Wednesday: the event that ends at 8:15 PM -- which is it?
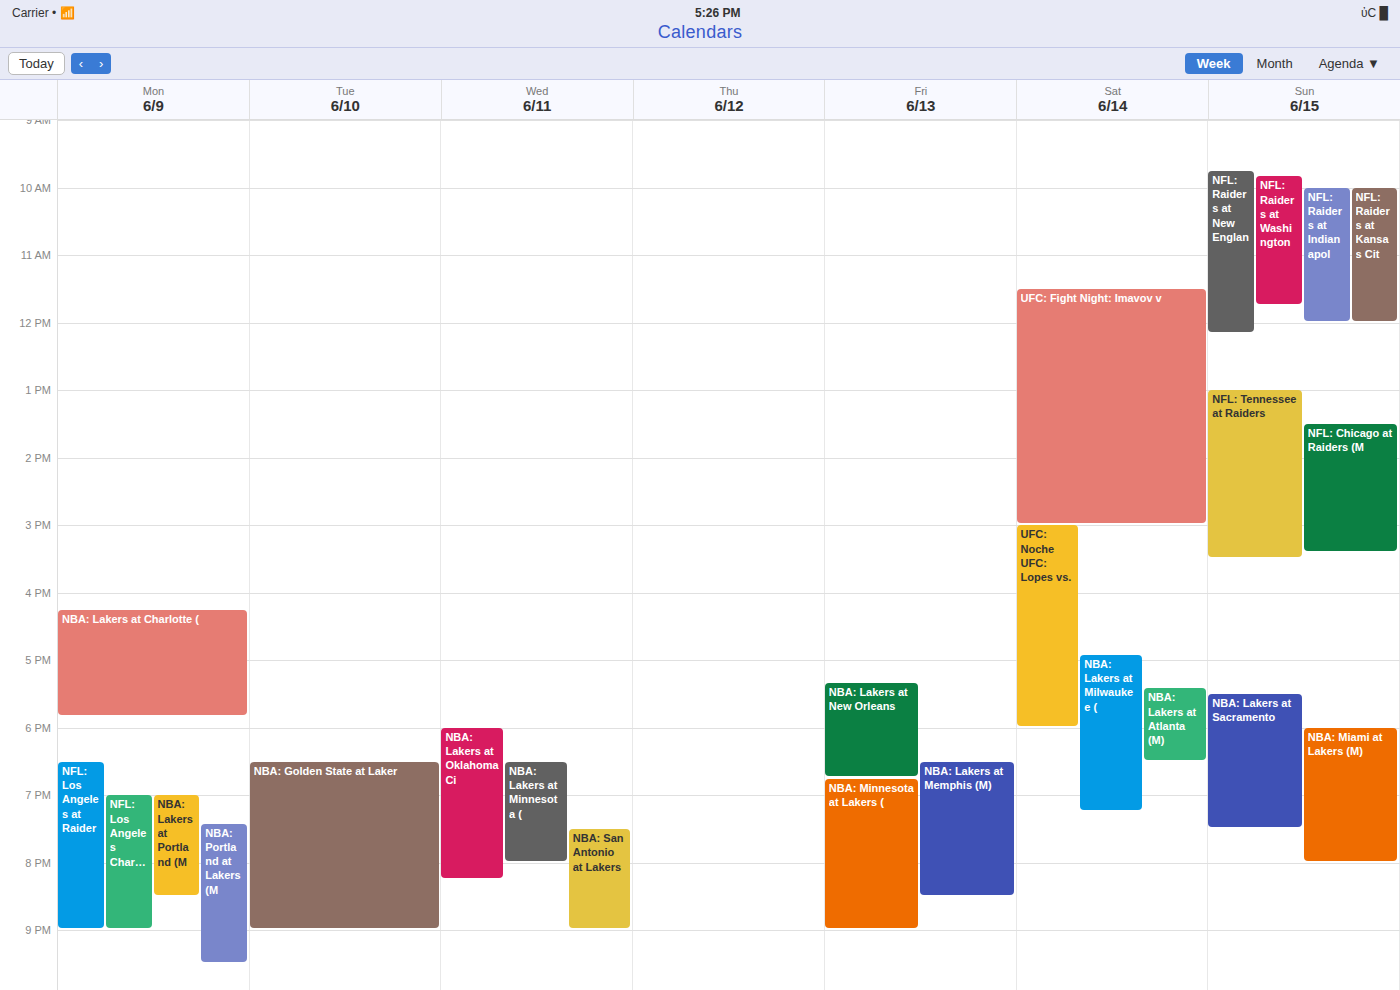
"NBA: Lakers at Oklahoma Ci"